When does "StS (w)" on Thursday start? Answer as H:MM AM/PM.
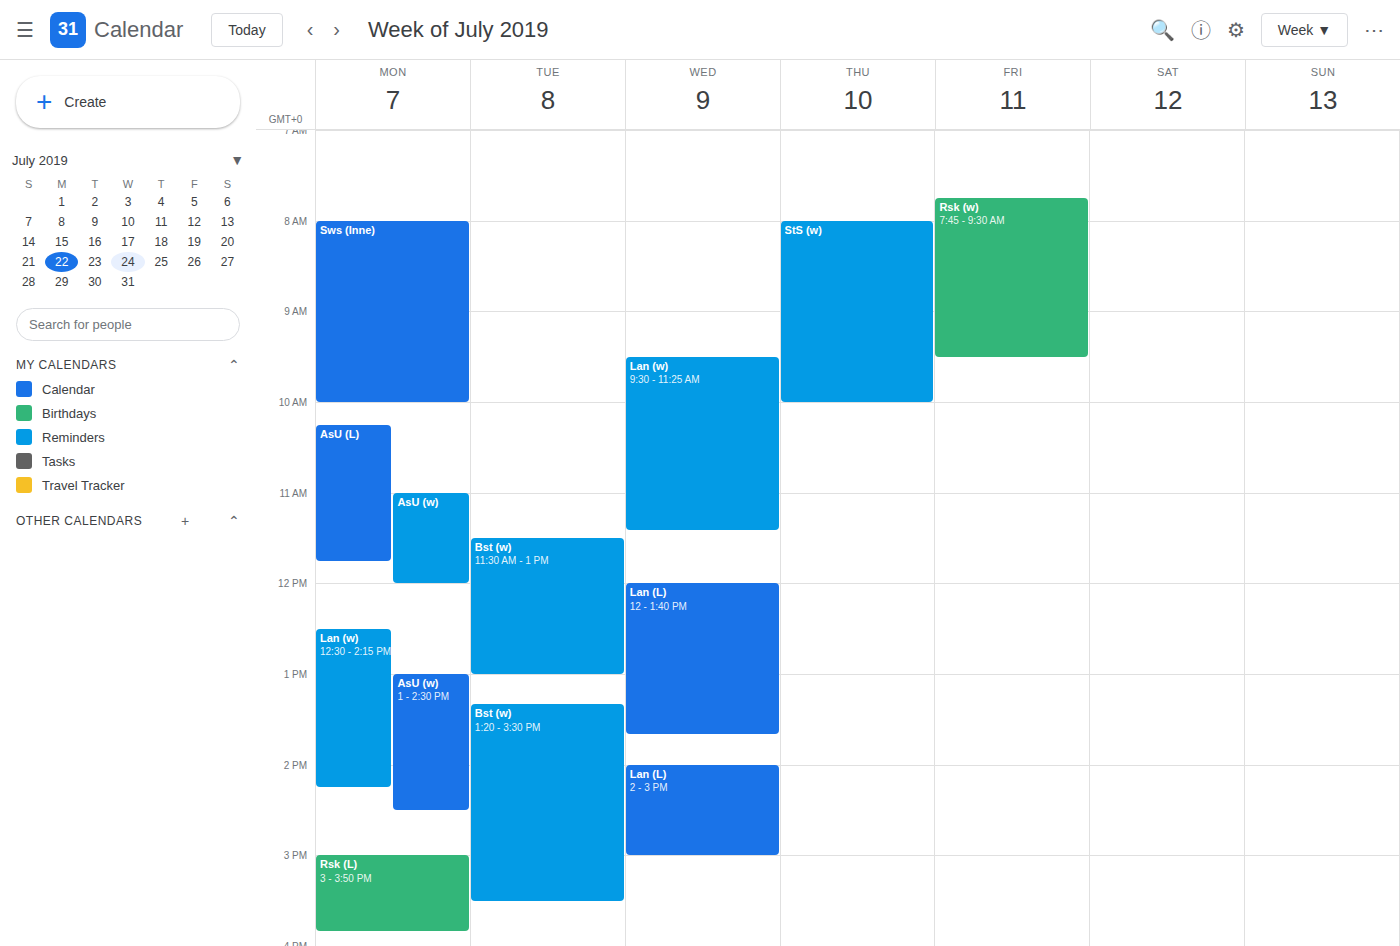
8:00 AM